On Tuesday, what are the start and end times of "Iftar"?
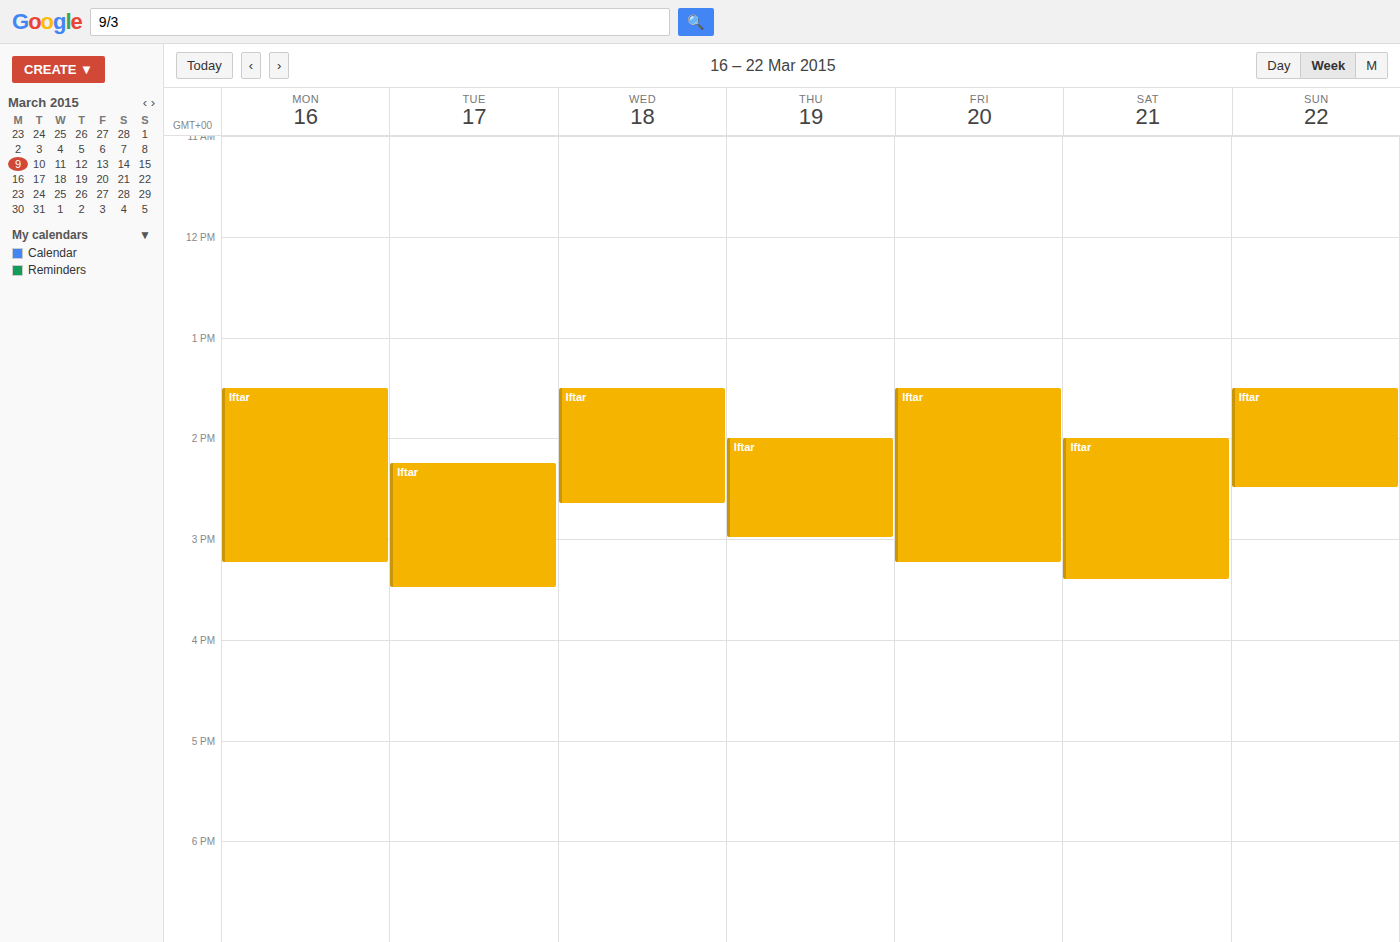
14:15 to 15:30